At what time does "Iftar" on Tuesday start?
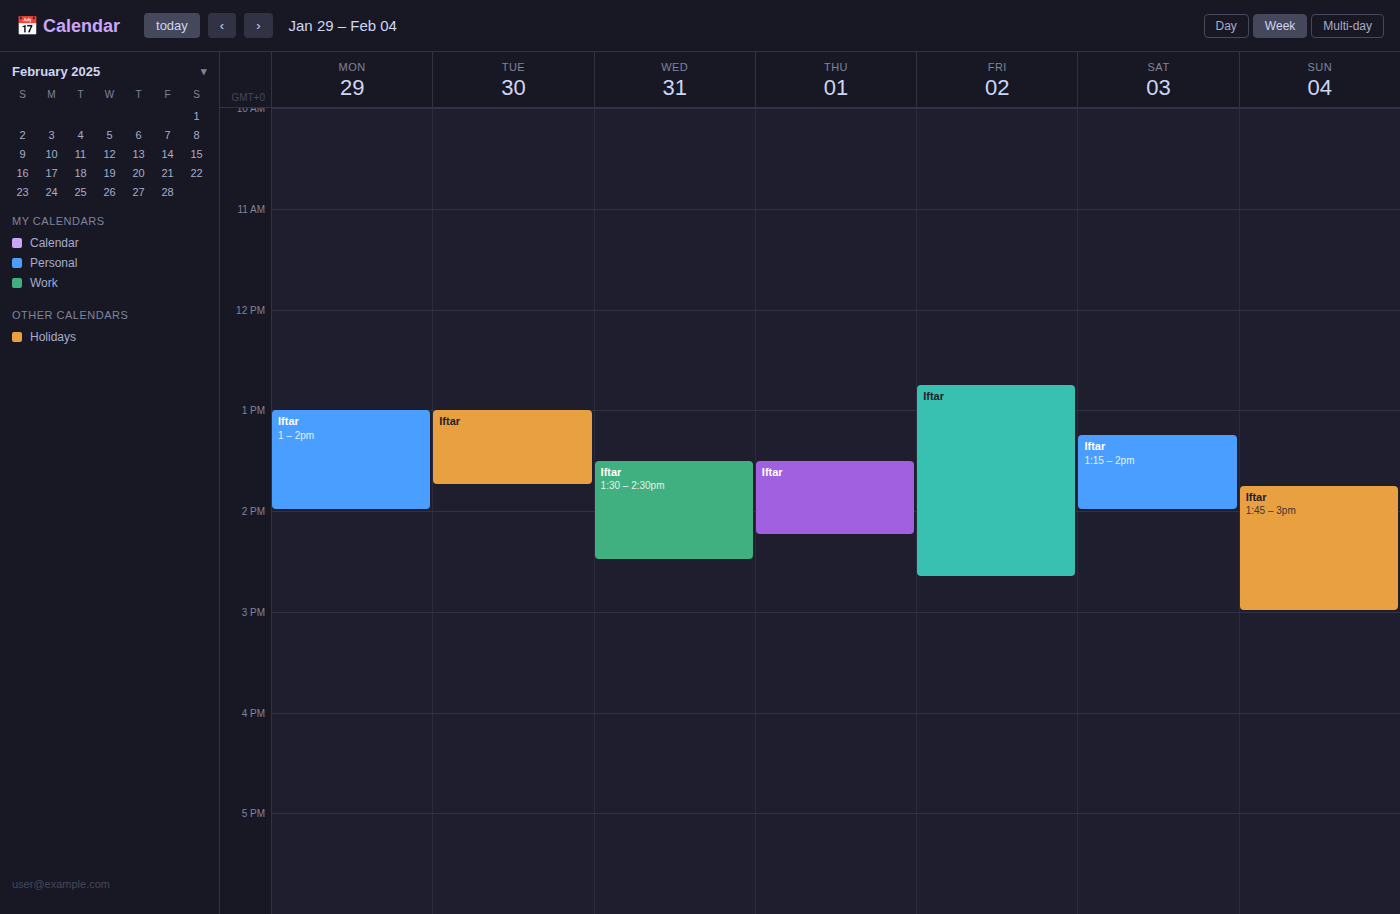
1:00 PM